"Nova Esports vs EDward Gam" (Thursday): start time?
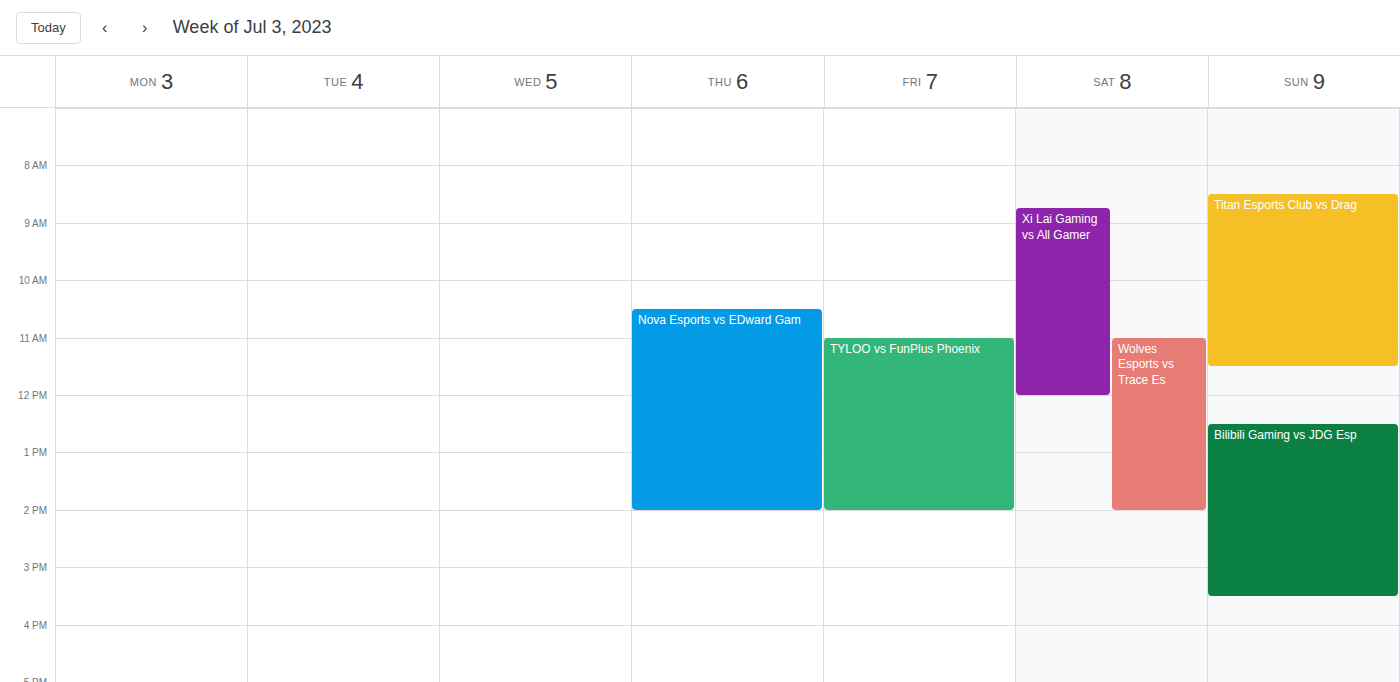
10:30 AM